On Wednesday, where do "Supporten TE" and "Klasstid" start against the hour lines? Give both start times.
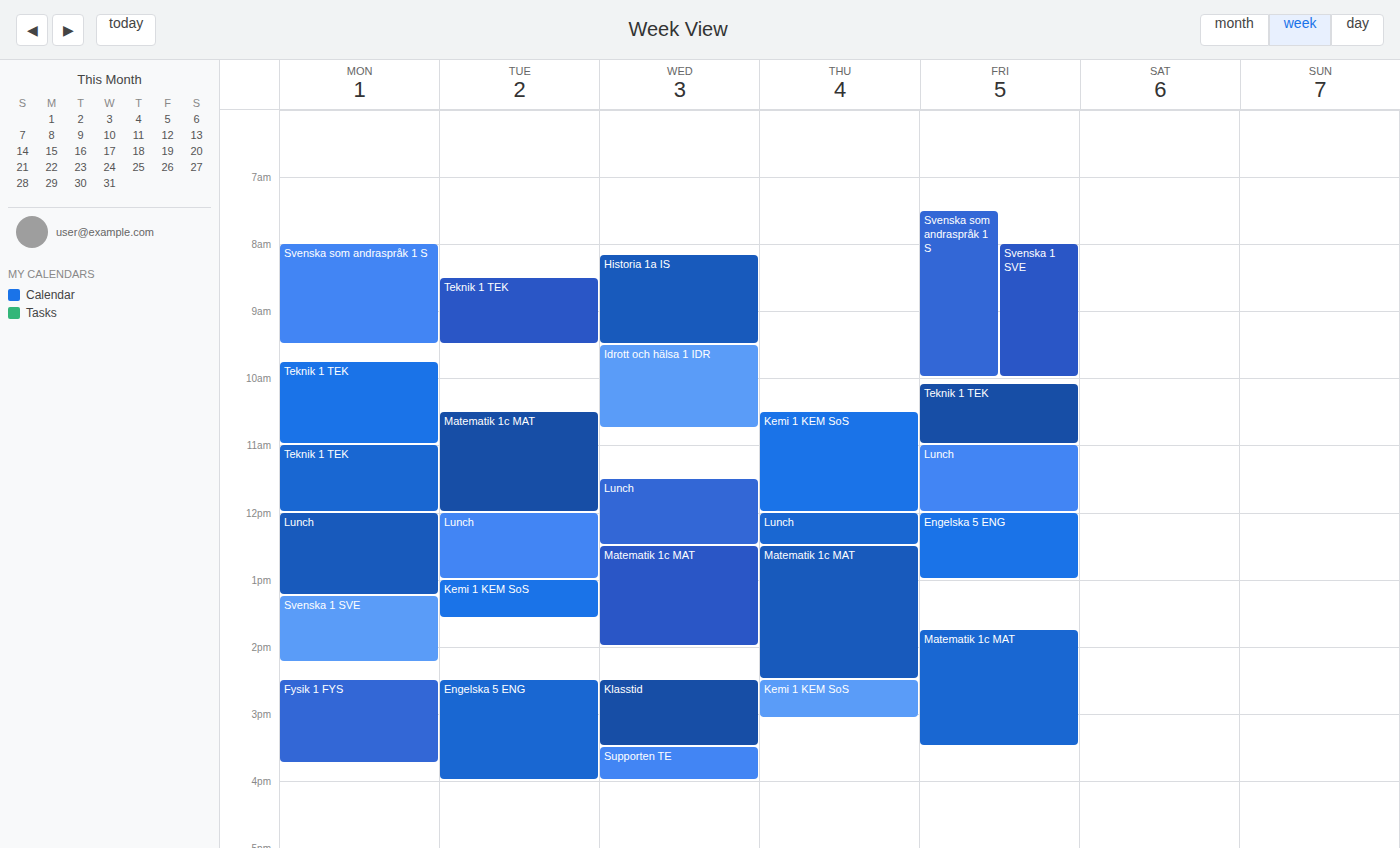
"Supporten TE": 3:30 PM, halfway between the 3 PM and 4 PM lines. "Klasstid": 2:30 PM, halfway between the 2 PM and 3 PM lines.